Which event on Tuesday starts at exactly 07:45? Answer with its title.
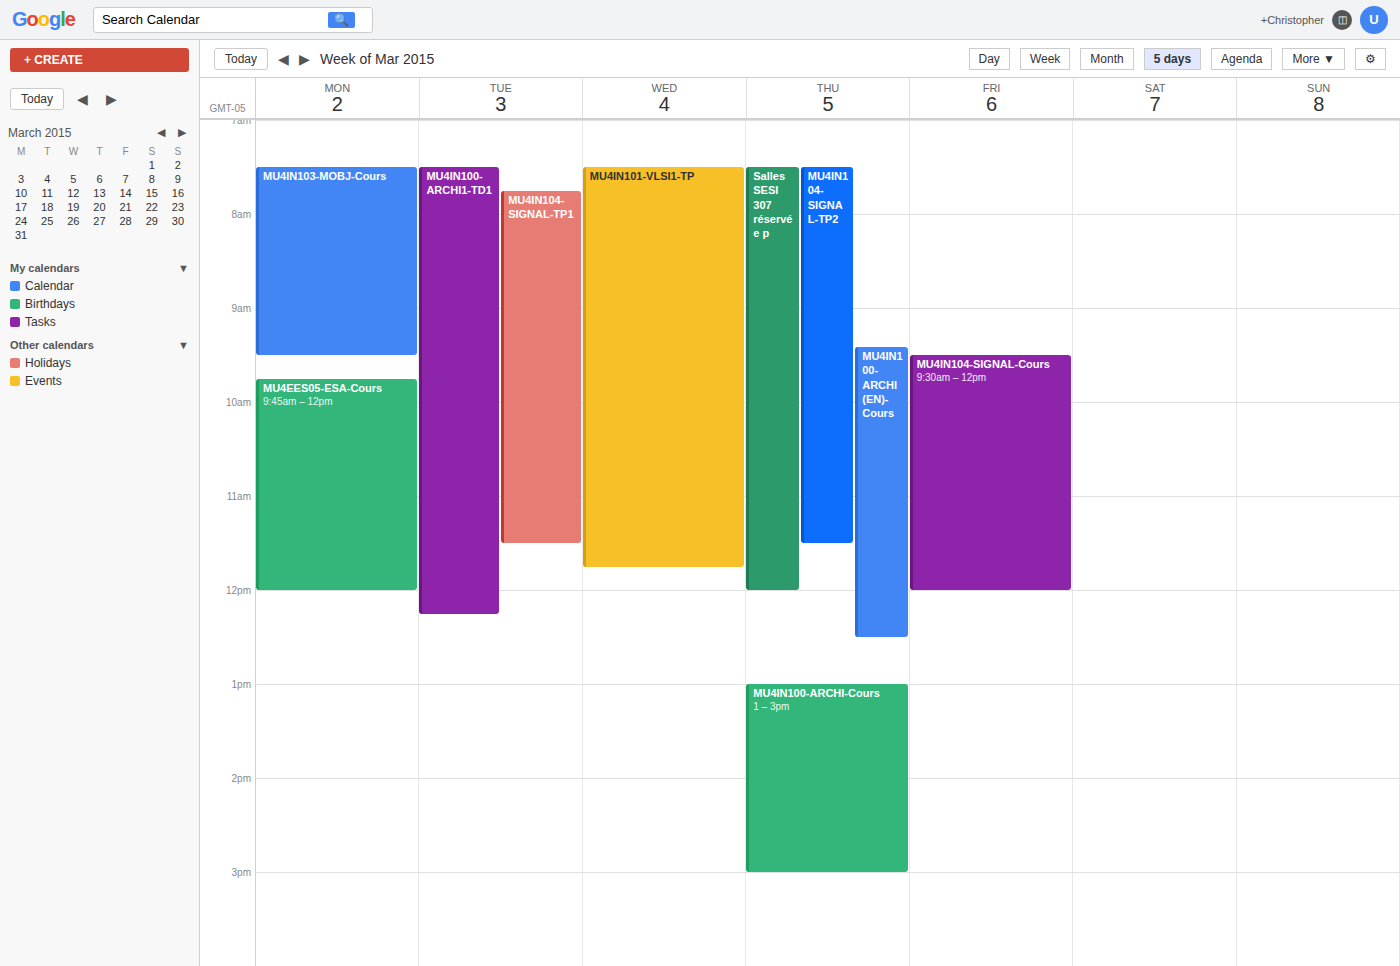
"MU4IN104-SIGNAL-TP1"